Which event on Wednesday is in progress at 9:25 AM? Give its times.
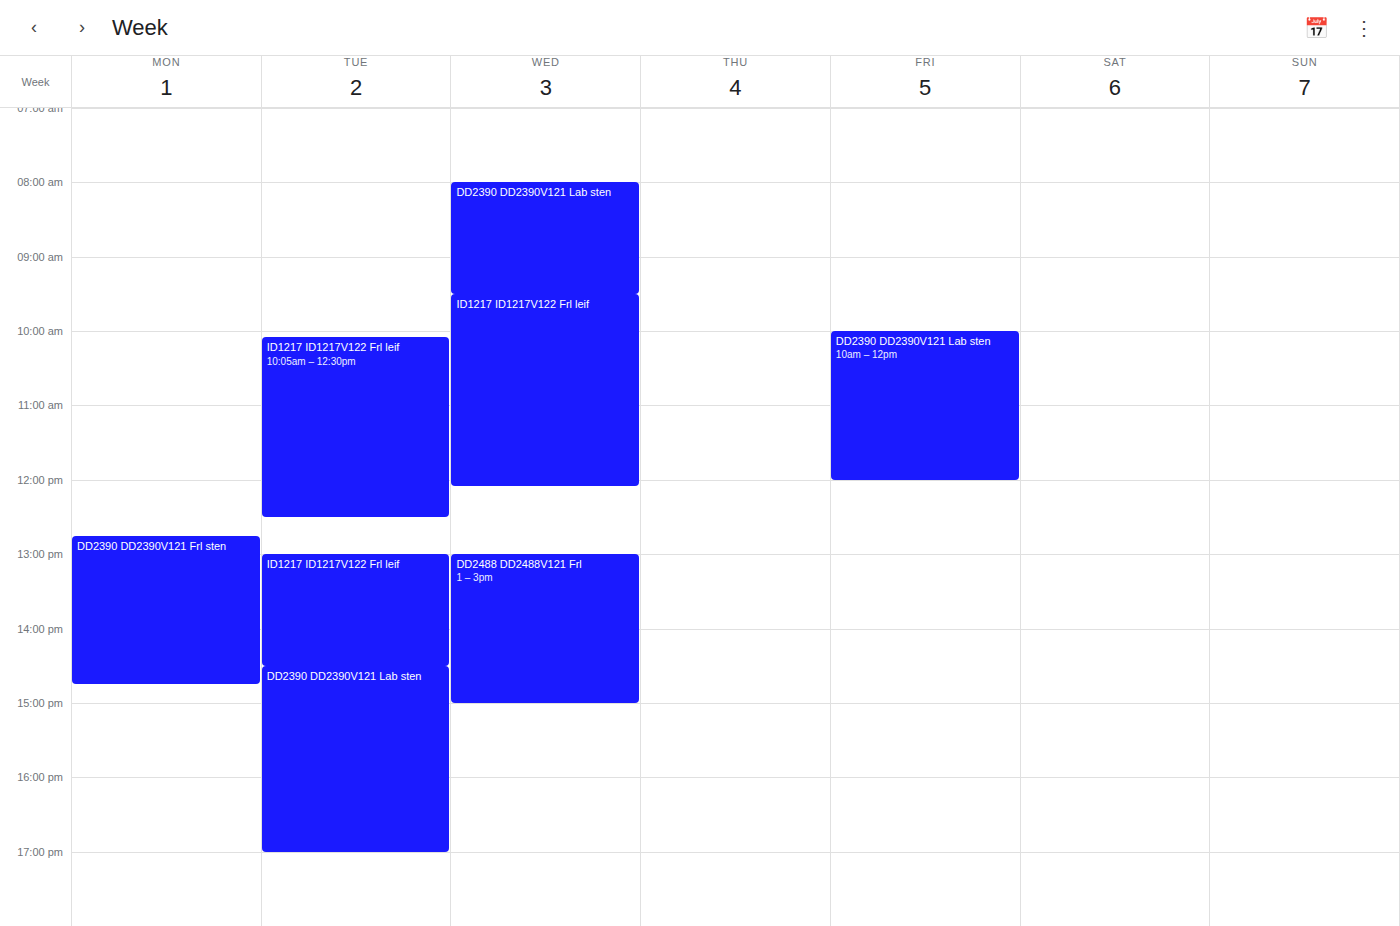
"DD2390 DD2390V121 Lab sten", 8:00 AM to 9:30 AM